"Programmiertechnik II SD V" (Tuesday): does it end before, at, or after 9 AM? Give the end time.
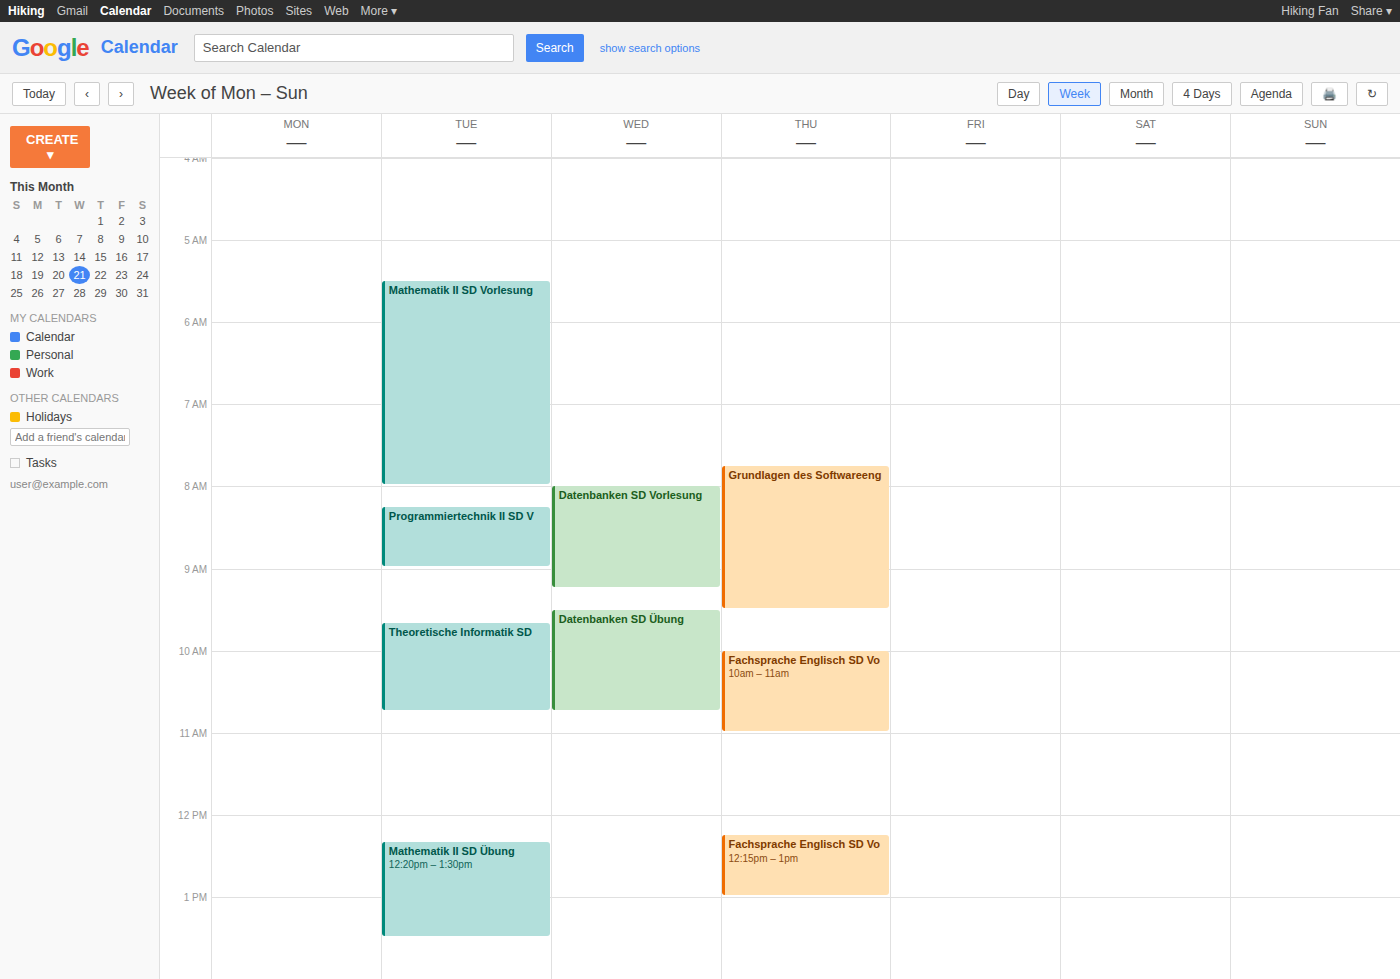
9:00 AM -- exactly at 9 AM, on the 9 AM line.